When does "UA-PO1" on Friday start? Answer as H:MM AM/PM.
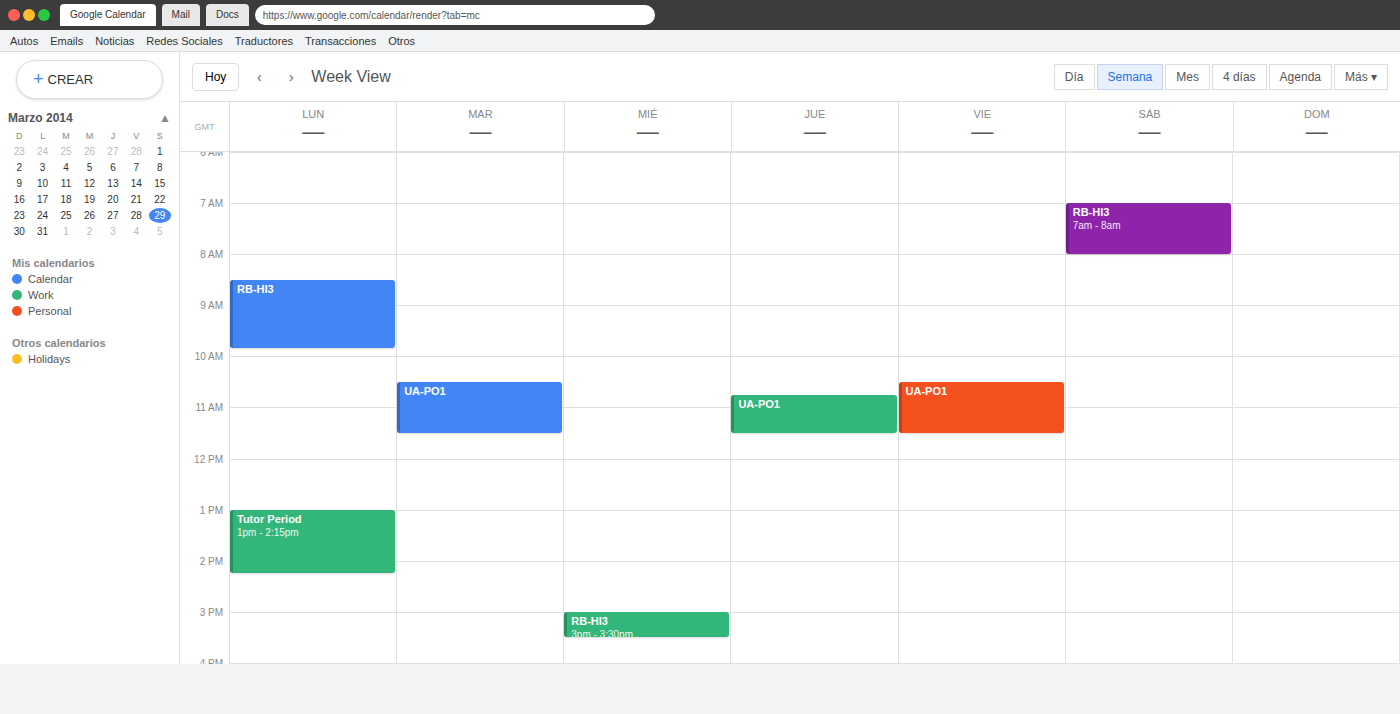
10:30 AM